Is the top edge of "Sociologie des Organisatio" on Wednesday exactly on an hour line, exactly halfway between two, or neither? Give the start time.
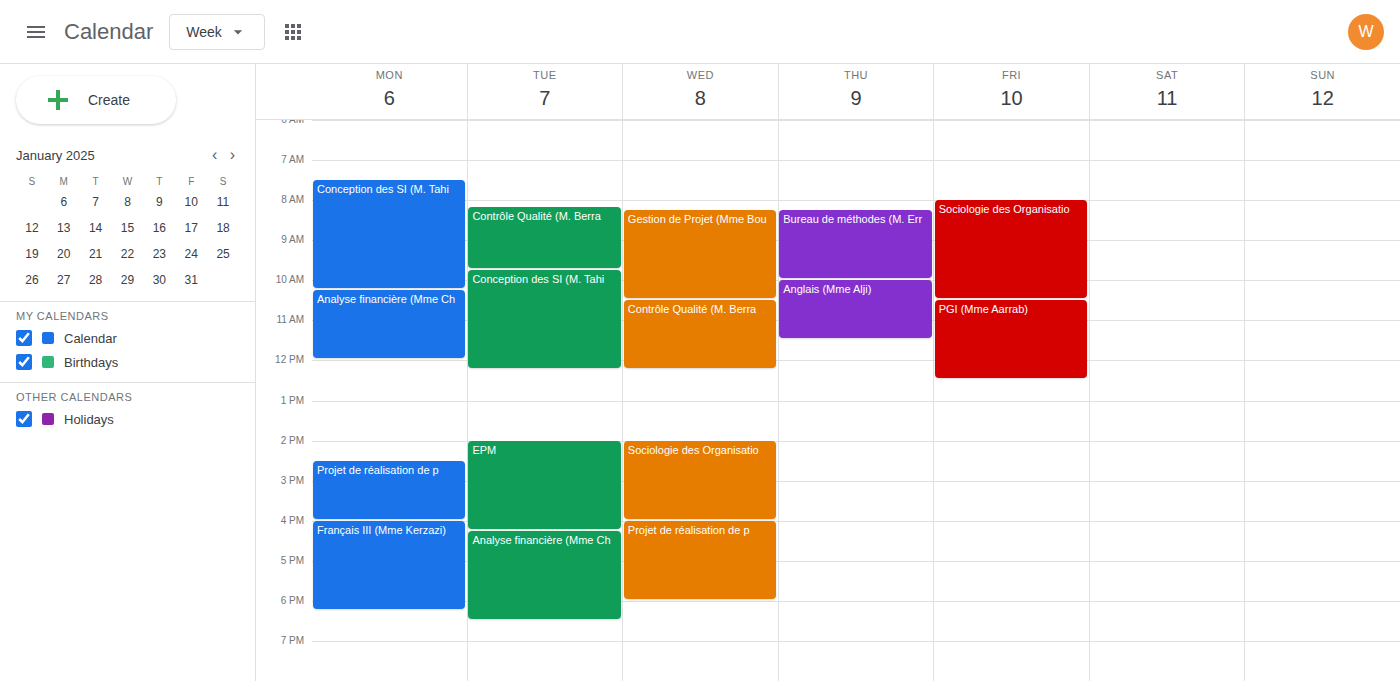
2:00 PM -- exactly on the 2 PM line.